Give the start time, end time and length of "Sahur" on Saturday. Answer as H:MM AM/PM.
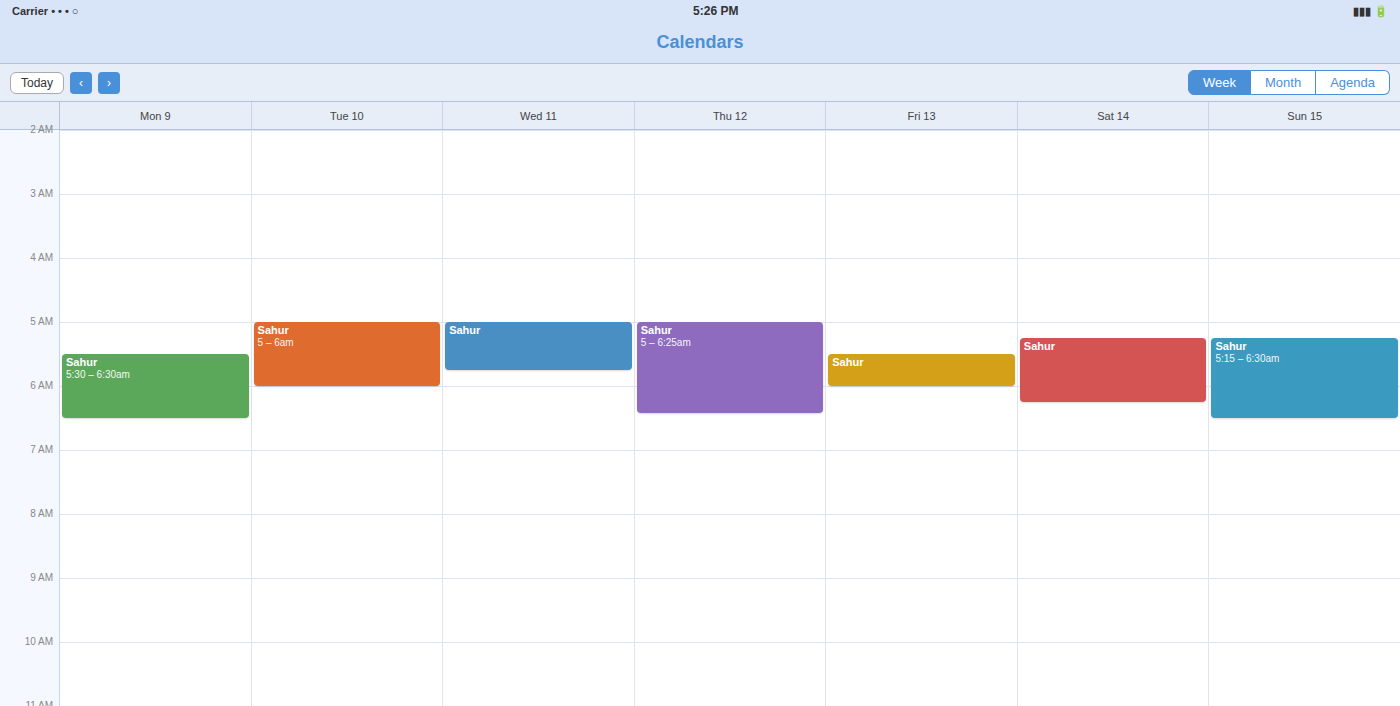
5:15 AM to 6:15 AM, 1 hour